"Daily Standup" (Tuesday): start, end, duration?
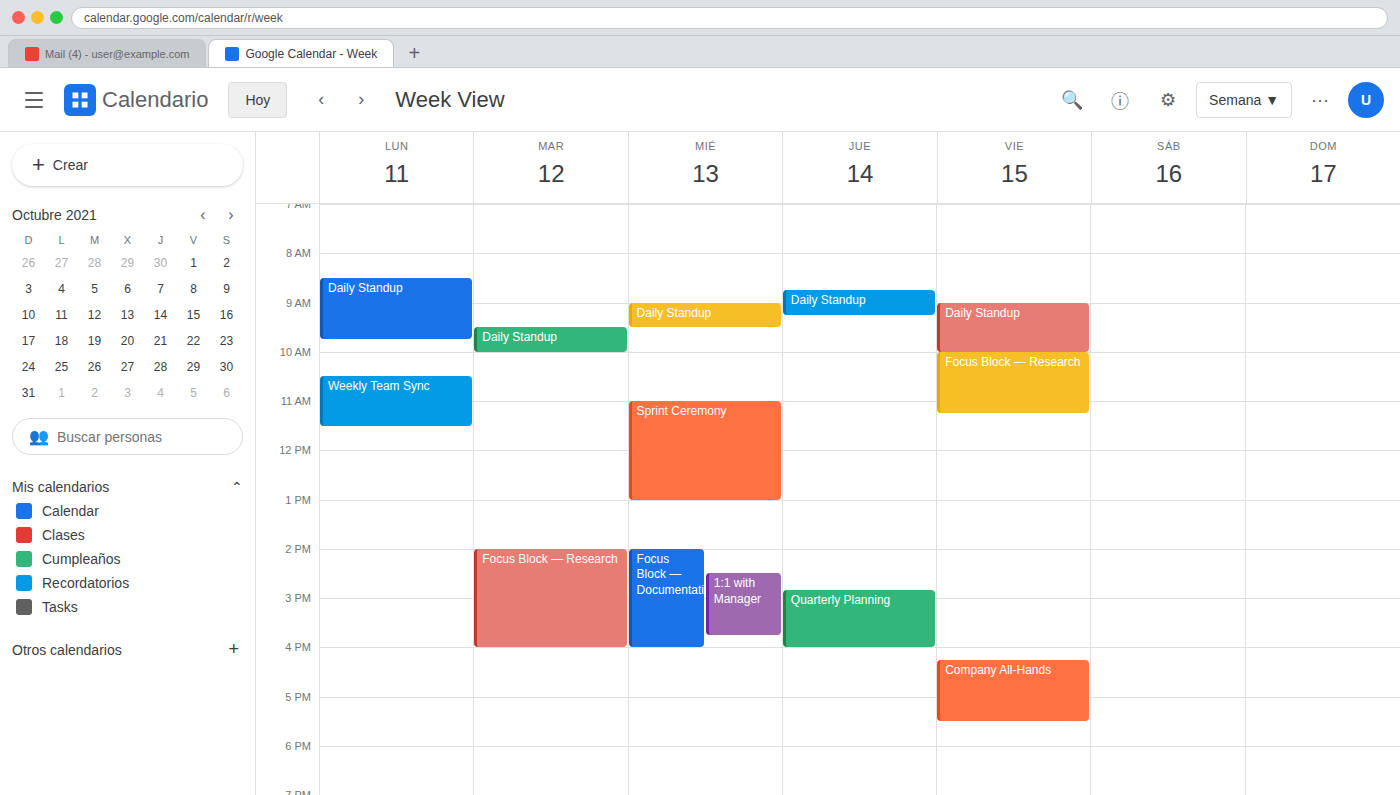
09:30 to 10:00, 30 minutes